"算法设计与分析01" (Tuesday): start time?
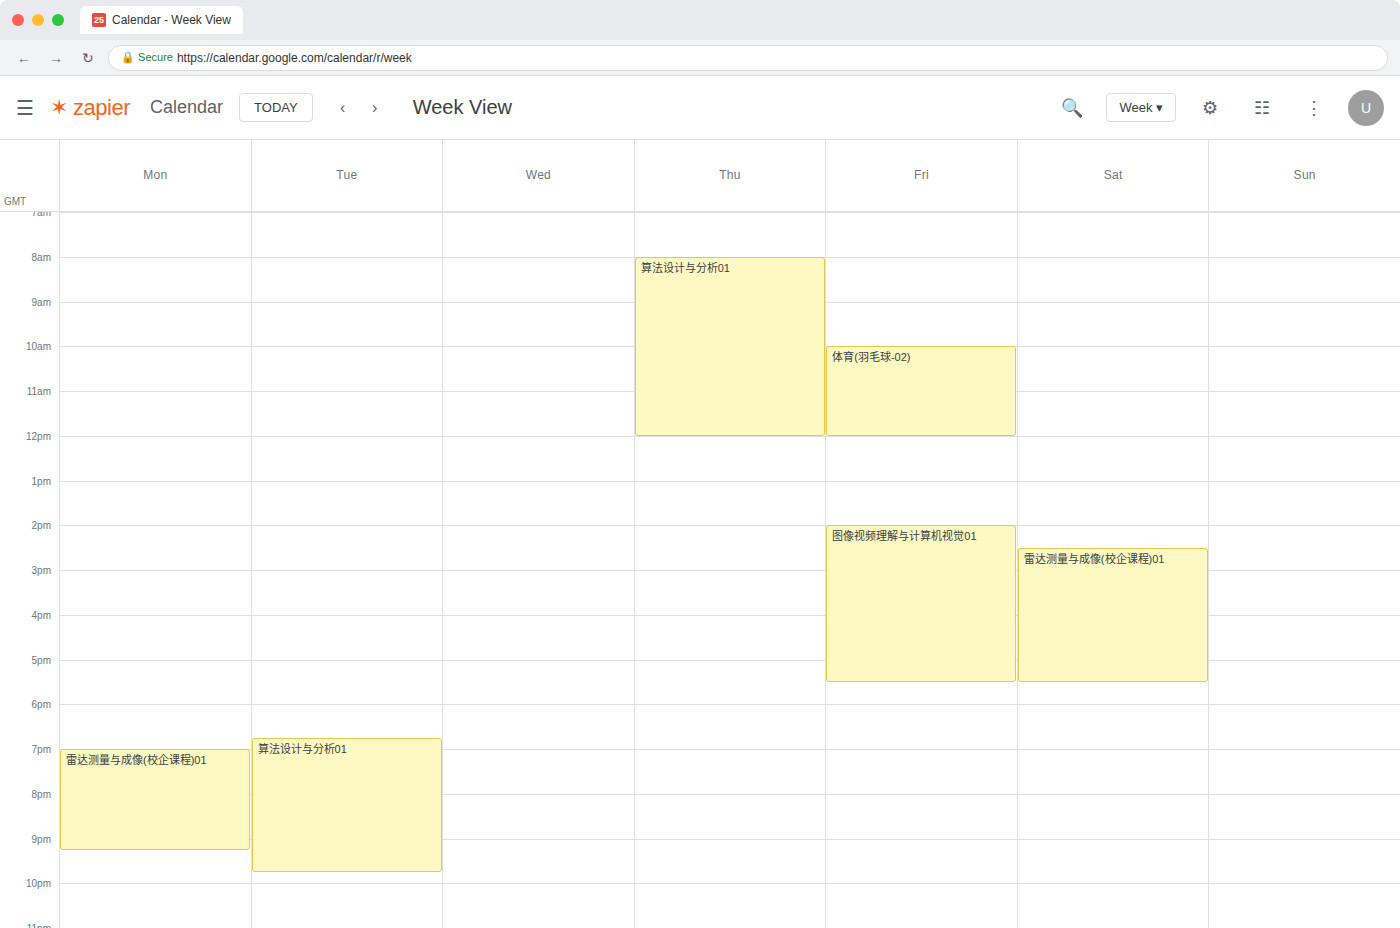
18:45